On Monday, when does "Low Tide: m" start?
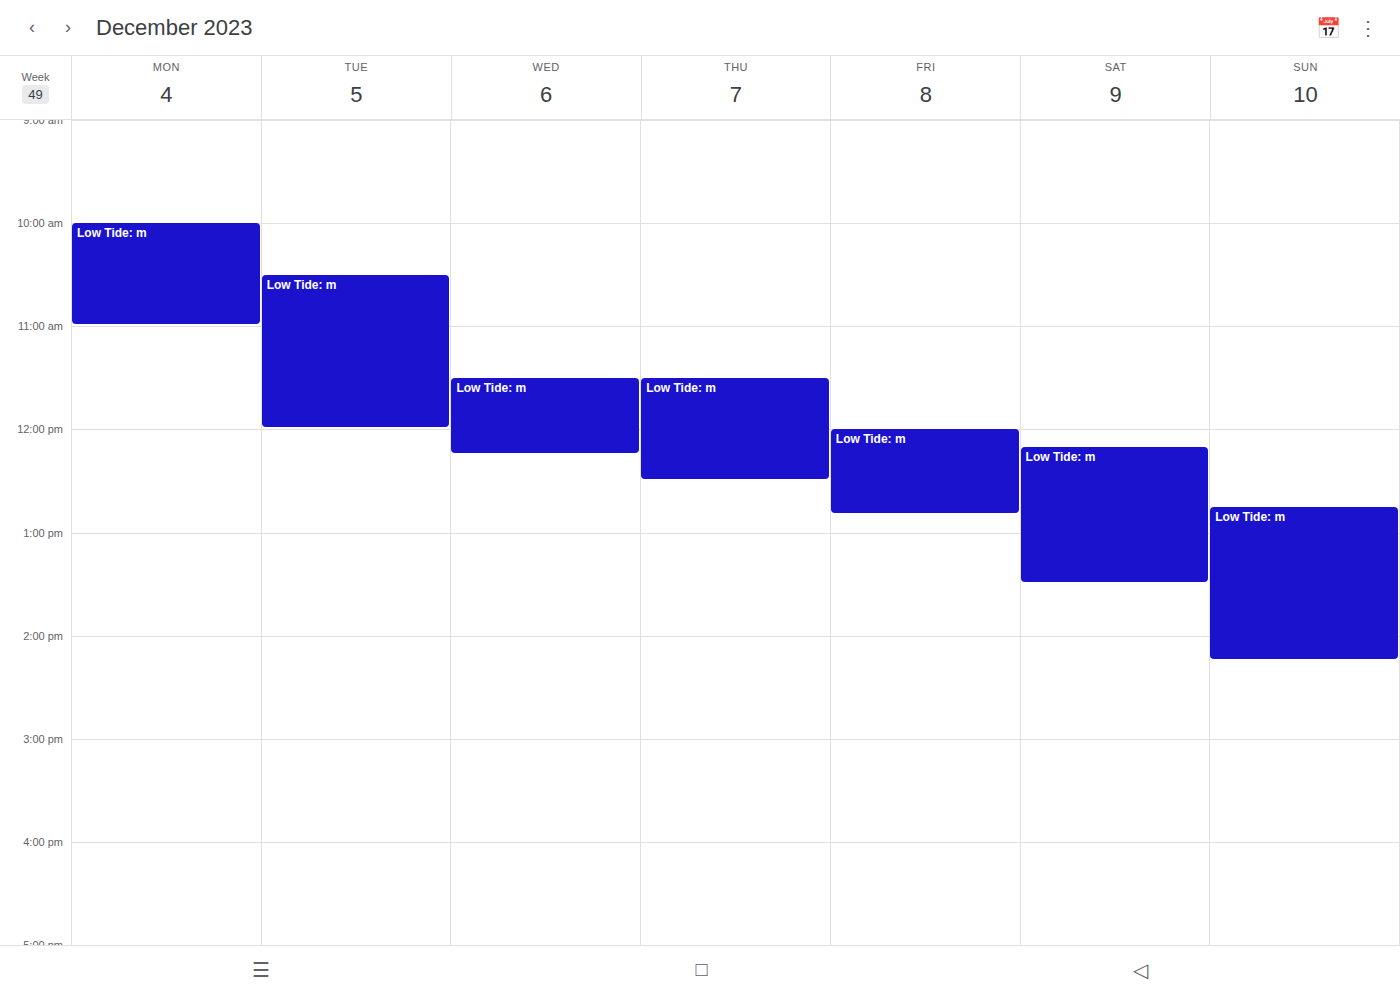
10:00